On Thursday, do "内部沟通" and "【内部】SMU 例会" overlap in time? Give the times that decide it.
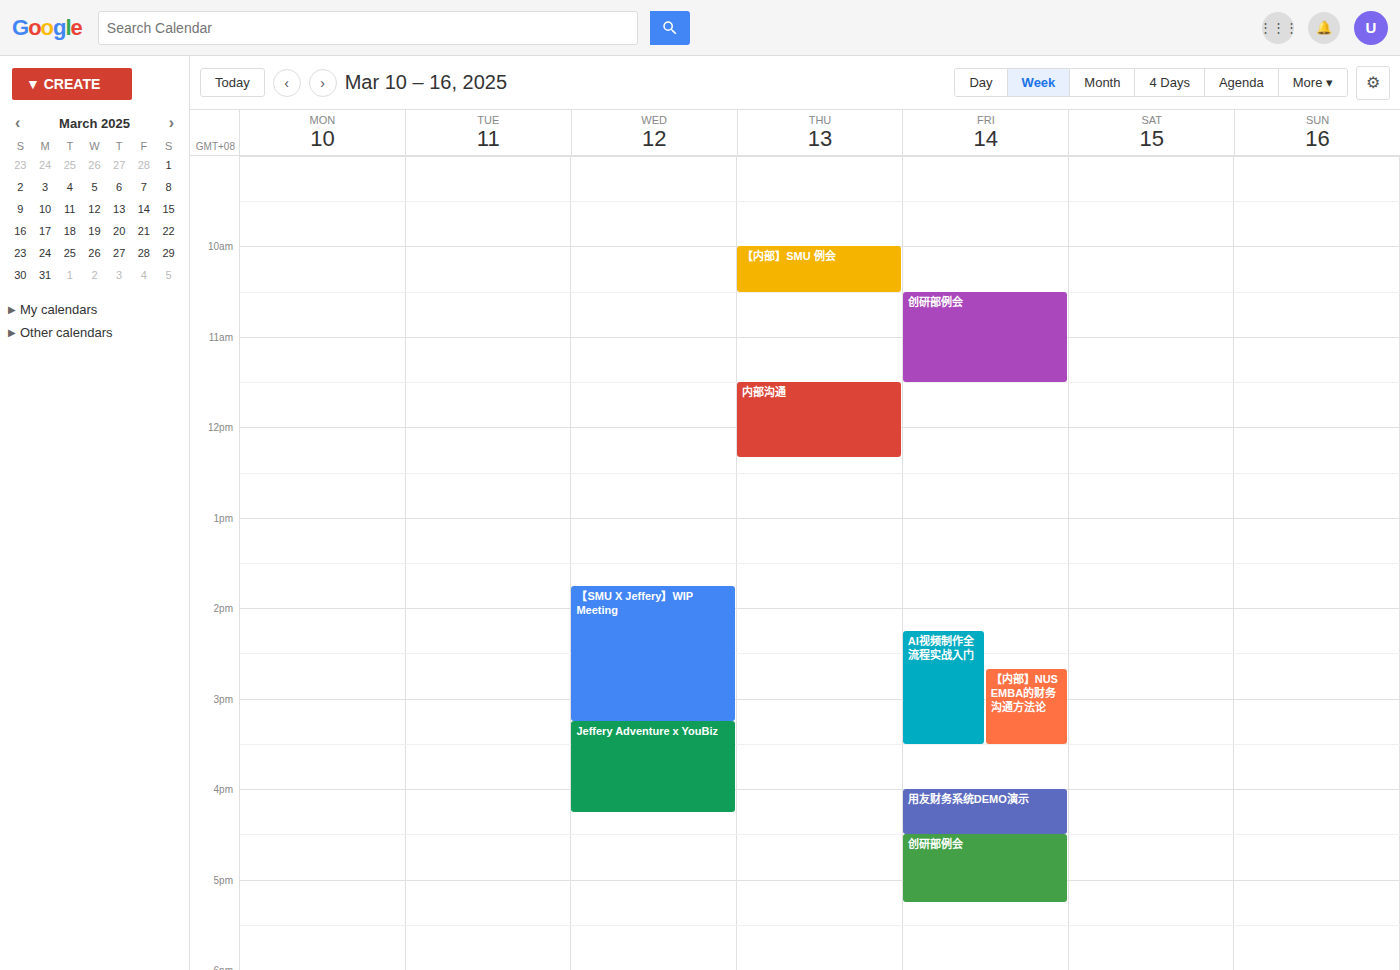
"【内部】SMU 例会" ends at 10:30 AM and "内部沟通" starts at 11:30 AM -- no overlap.